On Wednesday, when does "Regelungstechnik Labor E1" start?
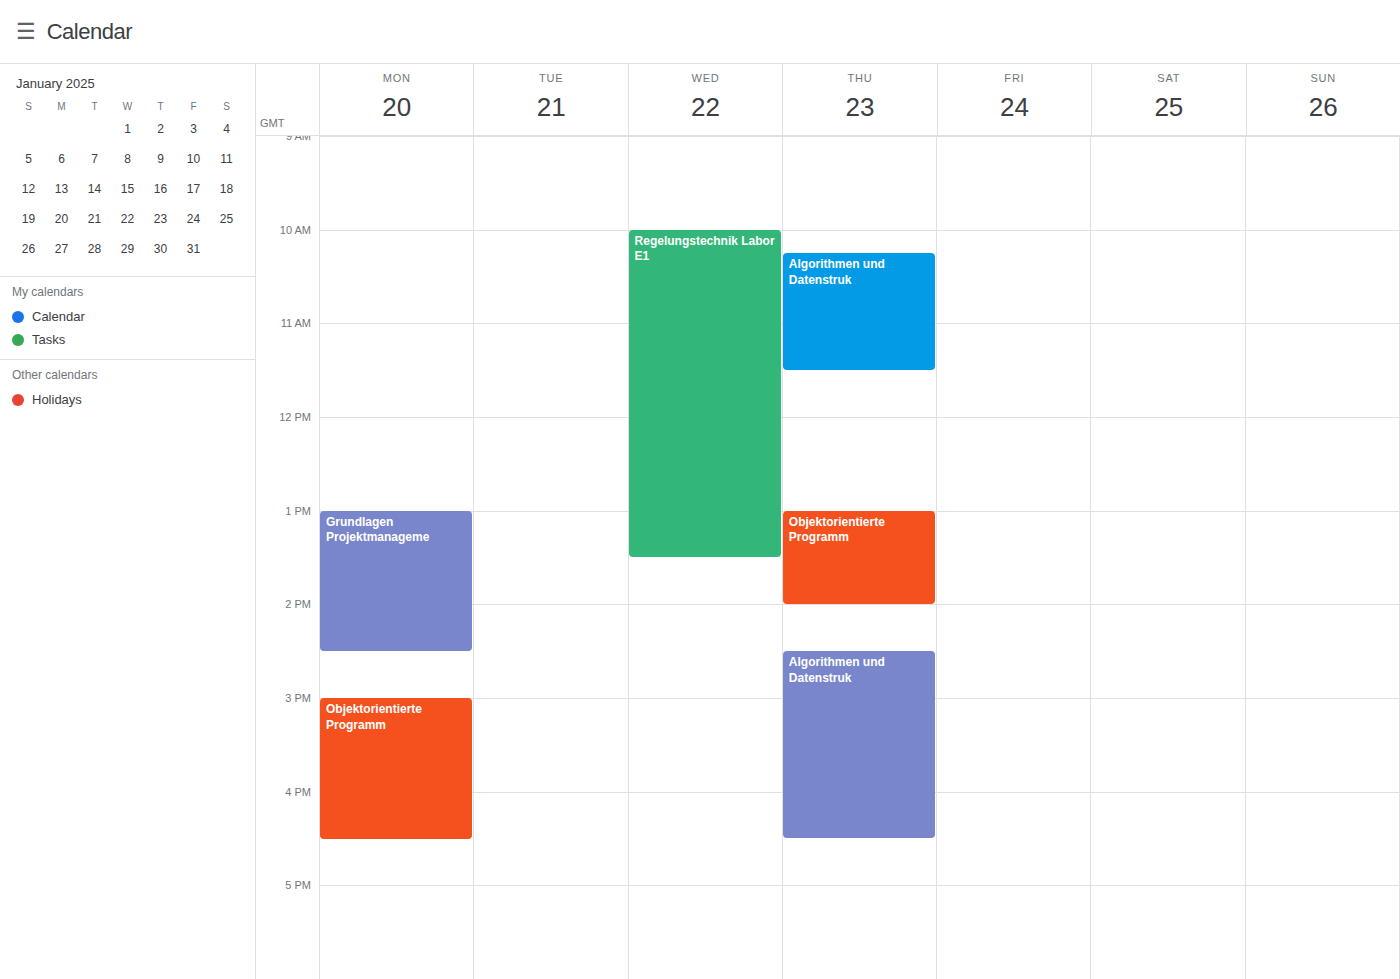
10:00 AM